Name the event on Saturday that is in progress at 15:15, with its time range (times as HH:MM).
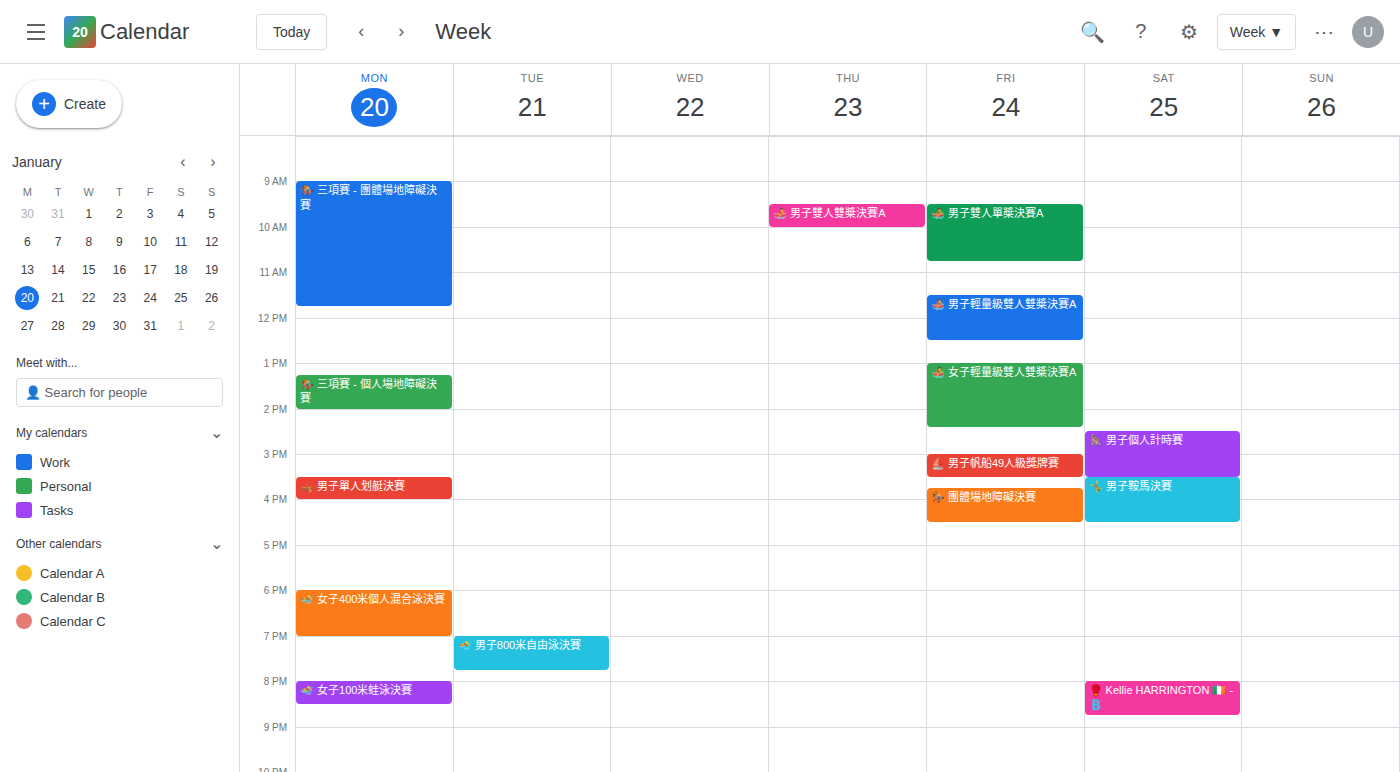
"🚴 男子個人計時賽", 14:30 to 15:30